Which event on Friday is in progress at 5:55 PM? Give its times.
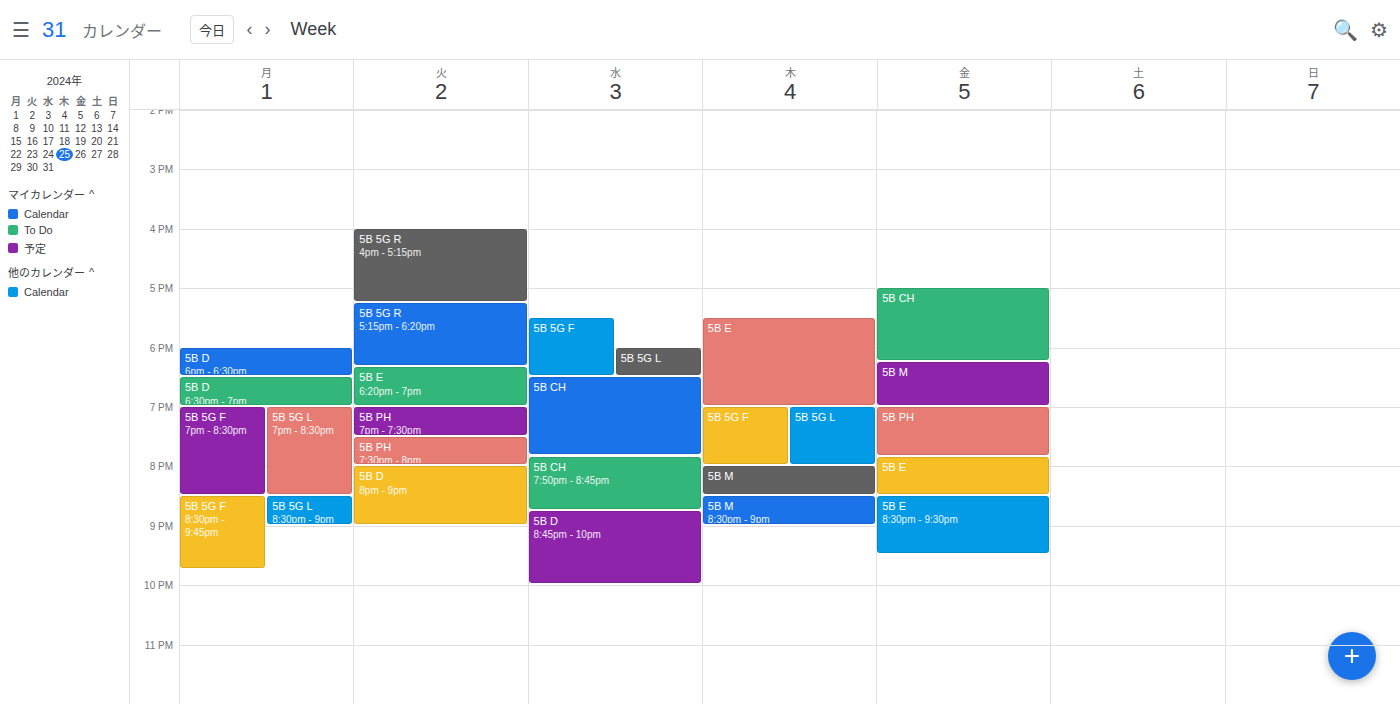
"5B CH", 5:00 PM to 6:15 PM